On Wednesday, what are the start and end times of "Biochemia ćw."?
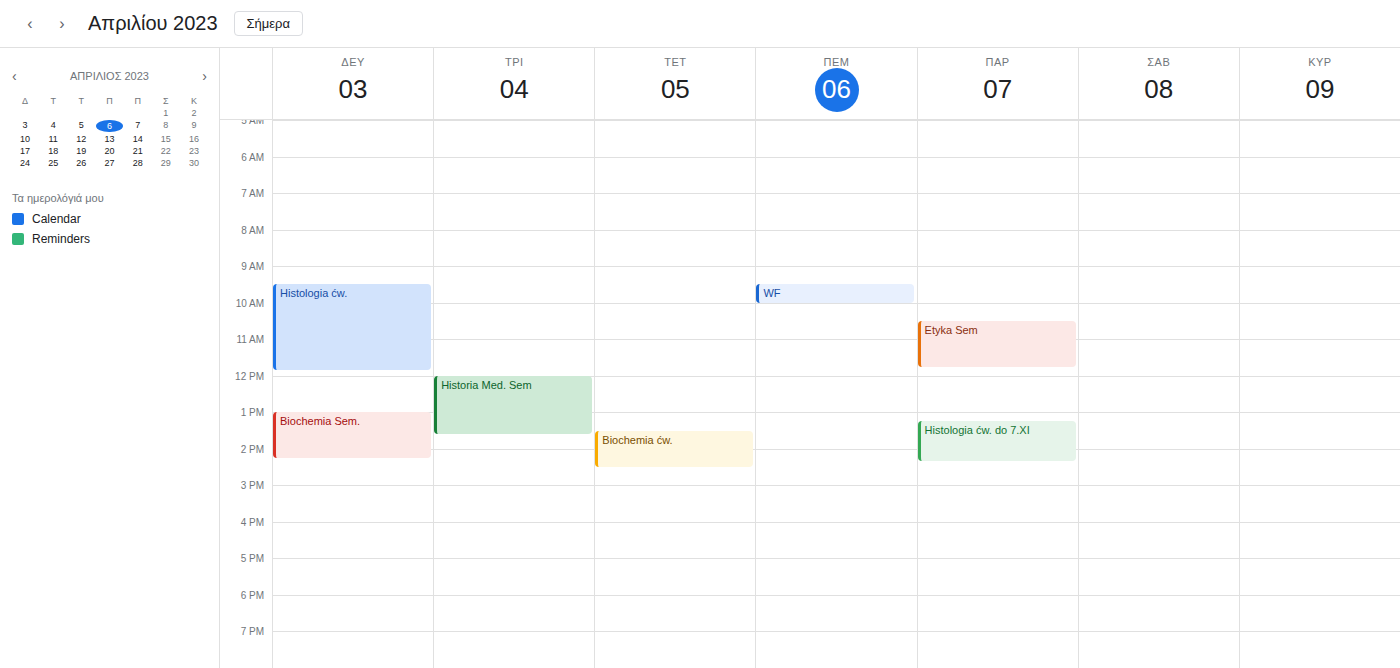
13:30 to 14:30